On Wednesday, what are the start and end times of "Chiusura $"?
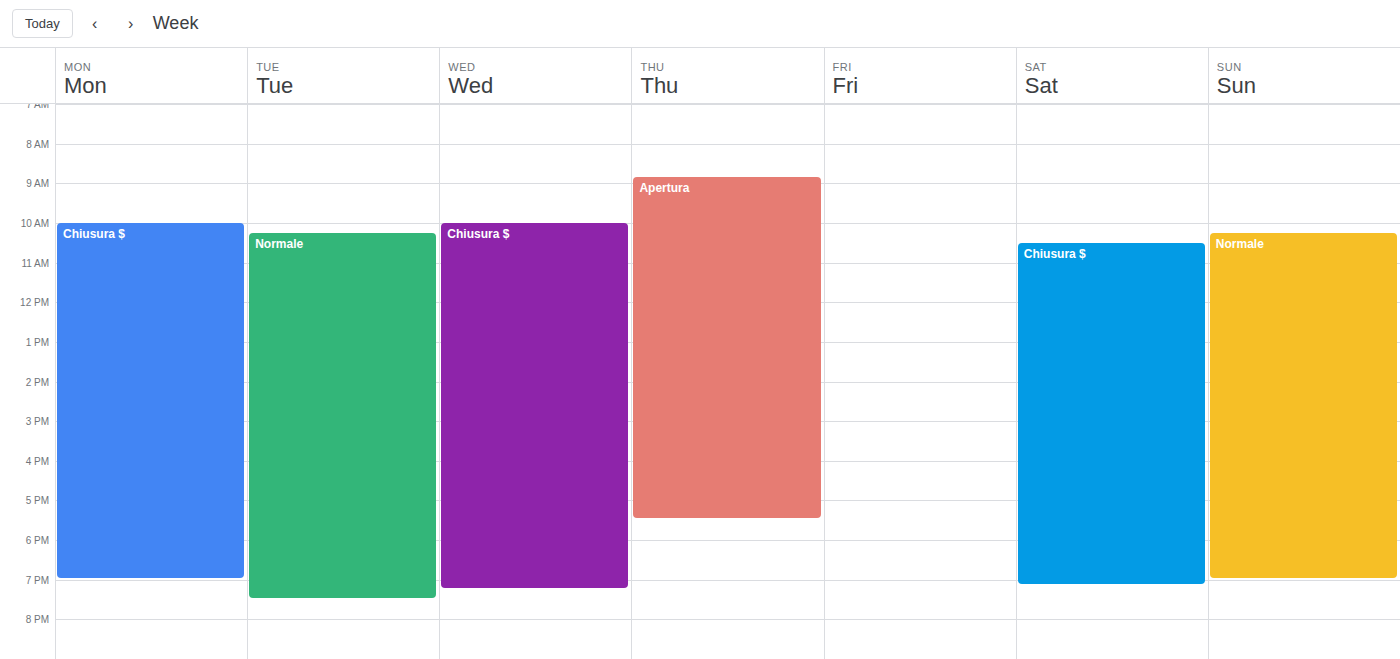
10:00 to 19:15